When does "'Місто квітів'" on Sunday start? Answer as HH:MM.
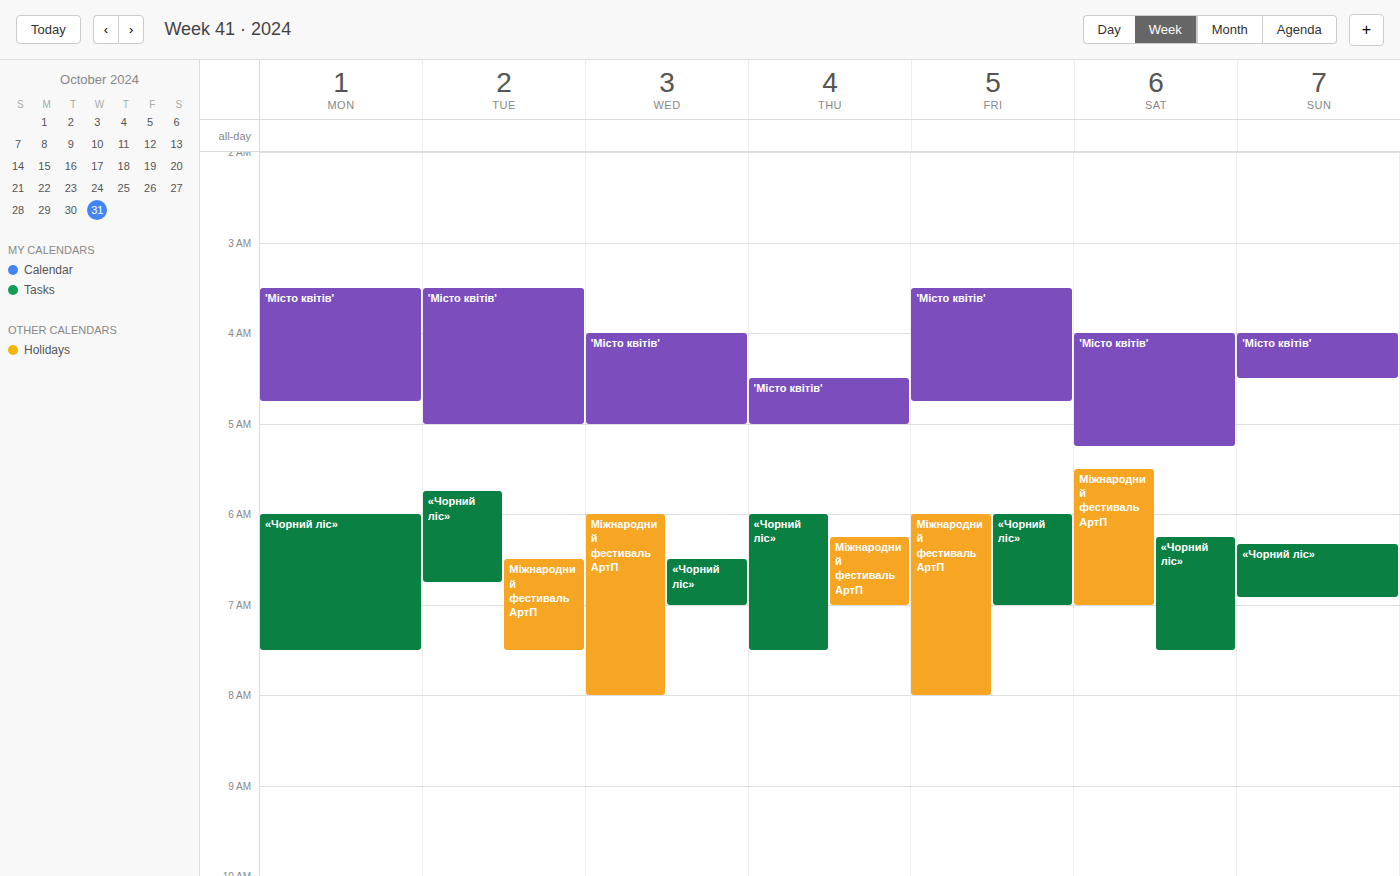
04:00